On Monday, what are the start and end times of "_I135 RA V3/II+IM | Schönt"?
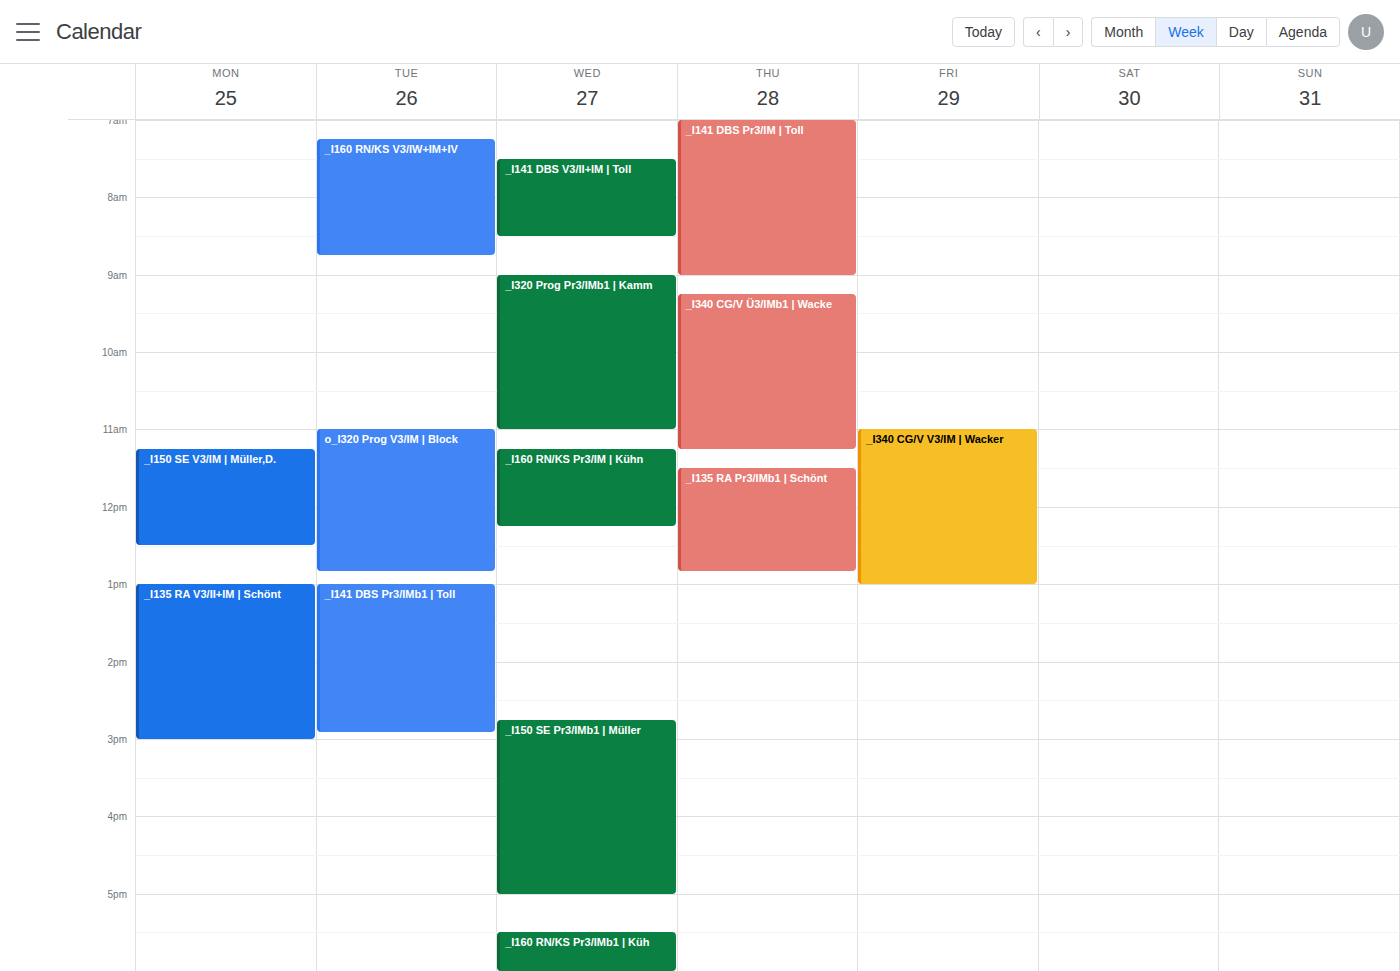
1:00 PM to 3:00 PM